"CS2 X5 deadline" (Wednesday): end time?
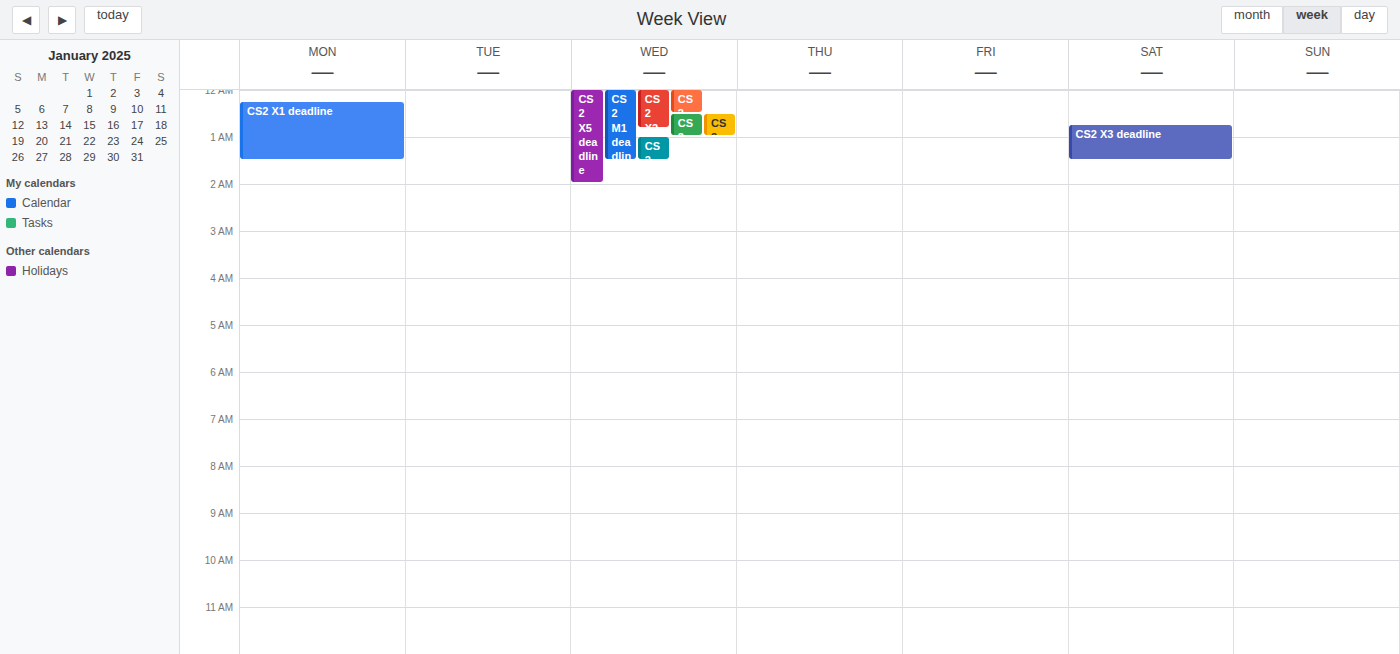
02:00